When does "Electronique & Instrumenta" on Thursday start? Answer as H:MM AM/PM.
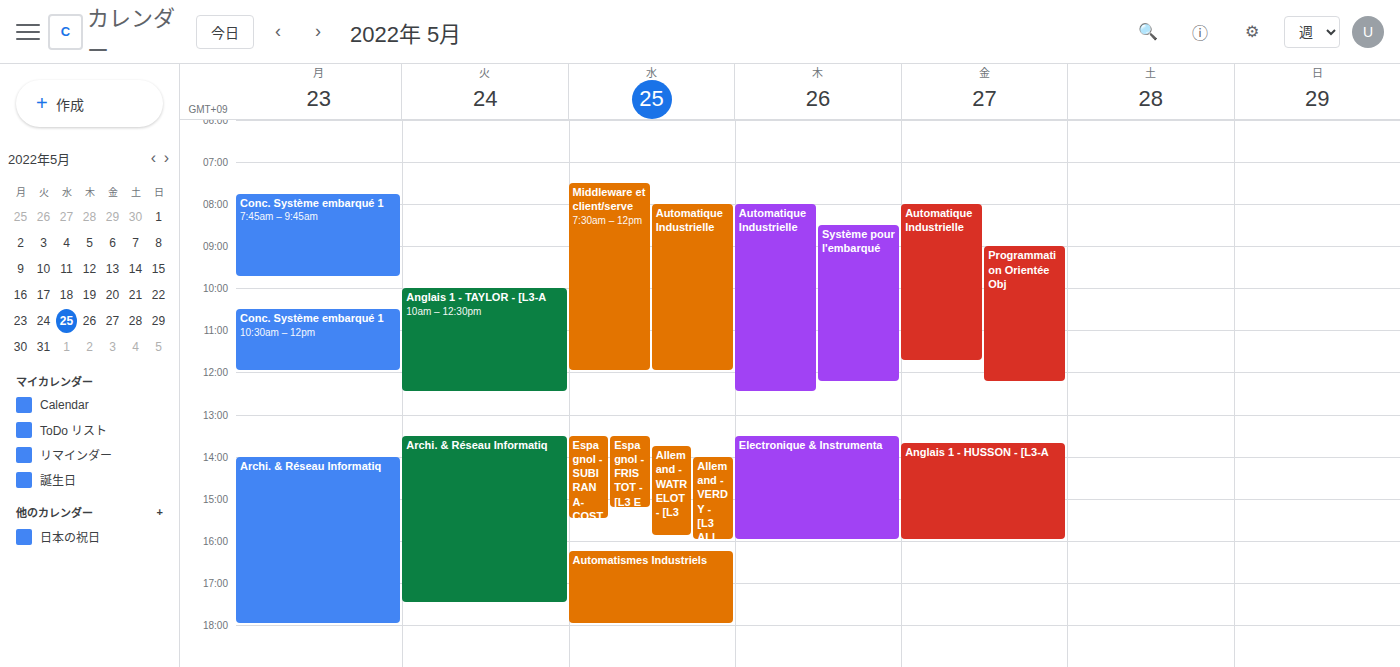
1:30 PM